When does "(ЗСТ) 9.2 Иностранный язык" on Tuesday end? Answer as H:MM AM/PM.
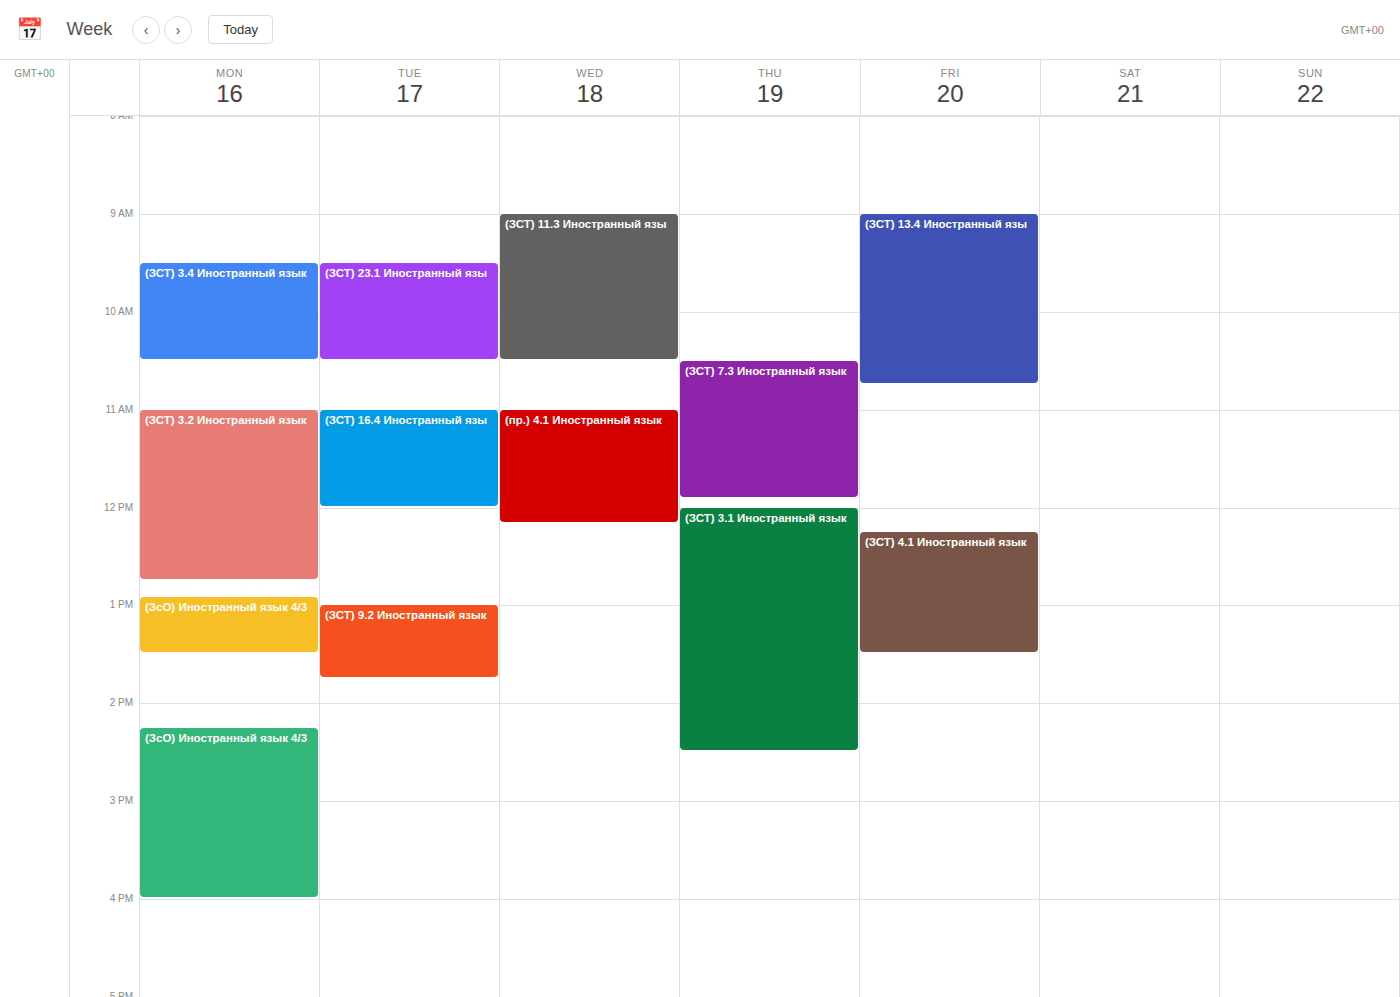
1:45 PM